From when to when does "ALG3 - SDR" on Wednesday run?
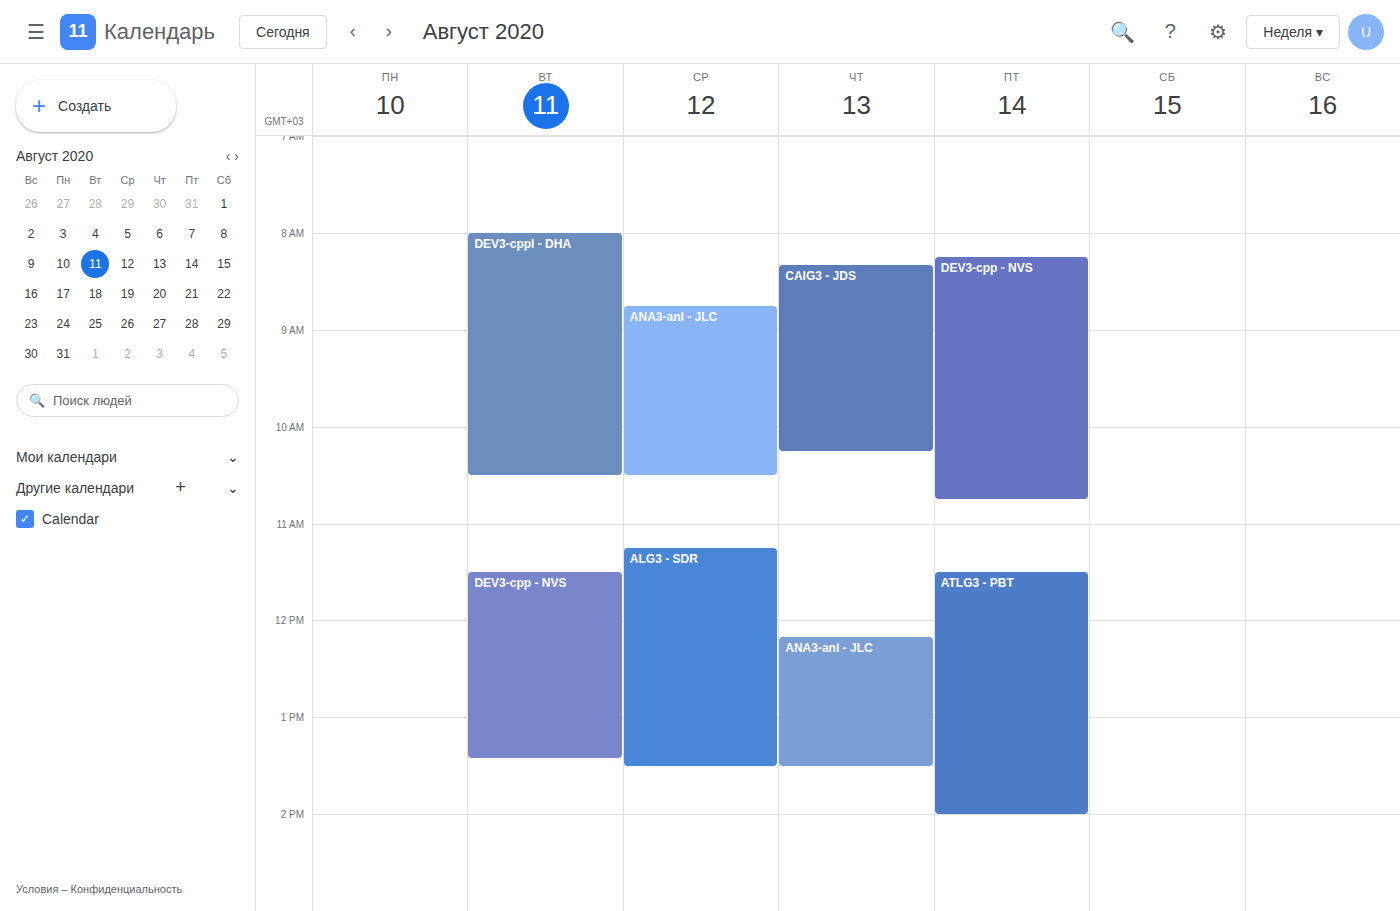
11:15 AM to 1:30 PM